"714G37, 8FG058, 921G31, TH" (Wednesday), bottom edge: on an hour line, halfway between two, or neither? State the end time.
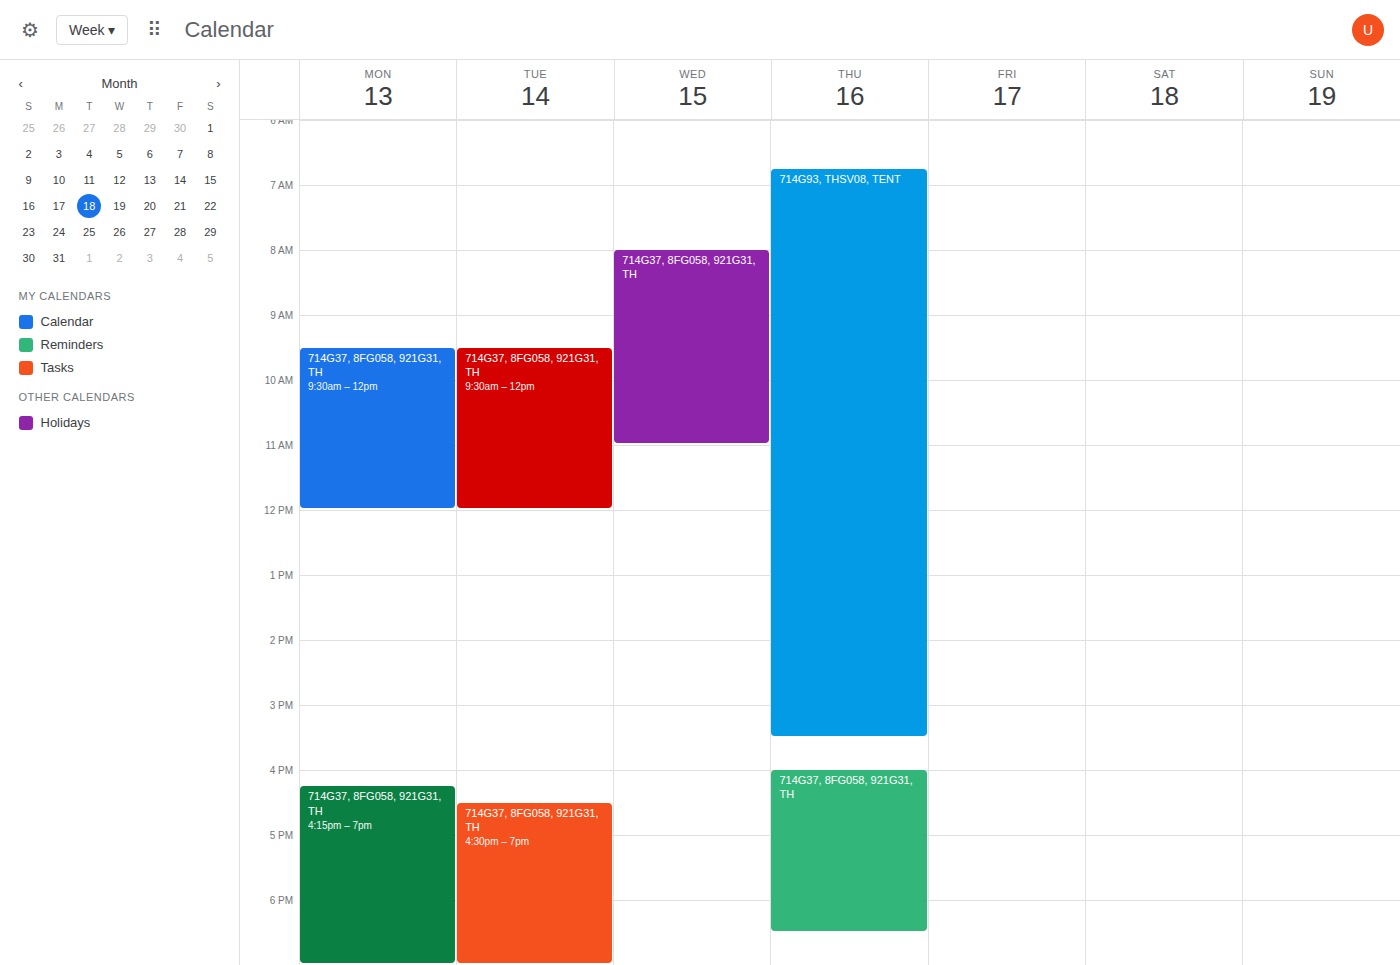
11:00 -- exactly on the 11:00 line.